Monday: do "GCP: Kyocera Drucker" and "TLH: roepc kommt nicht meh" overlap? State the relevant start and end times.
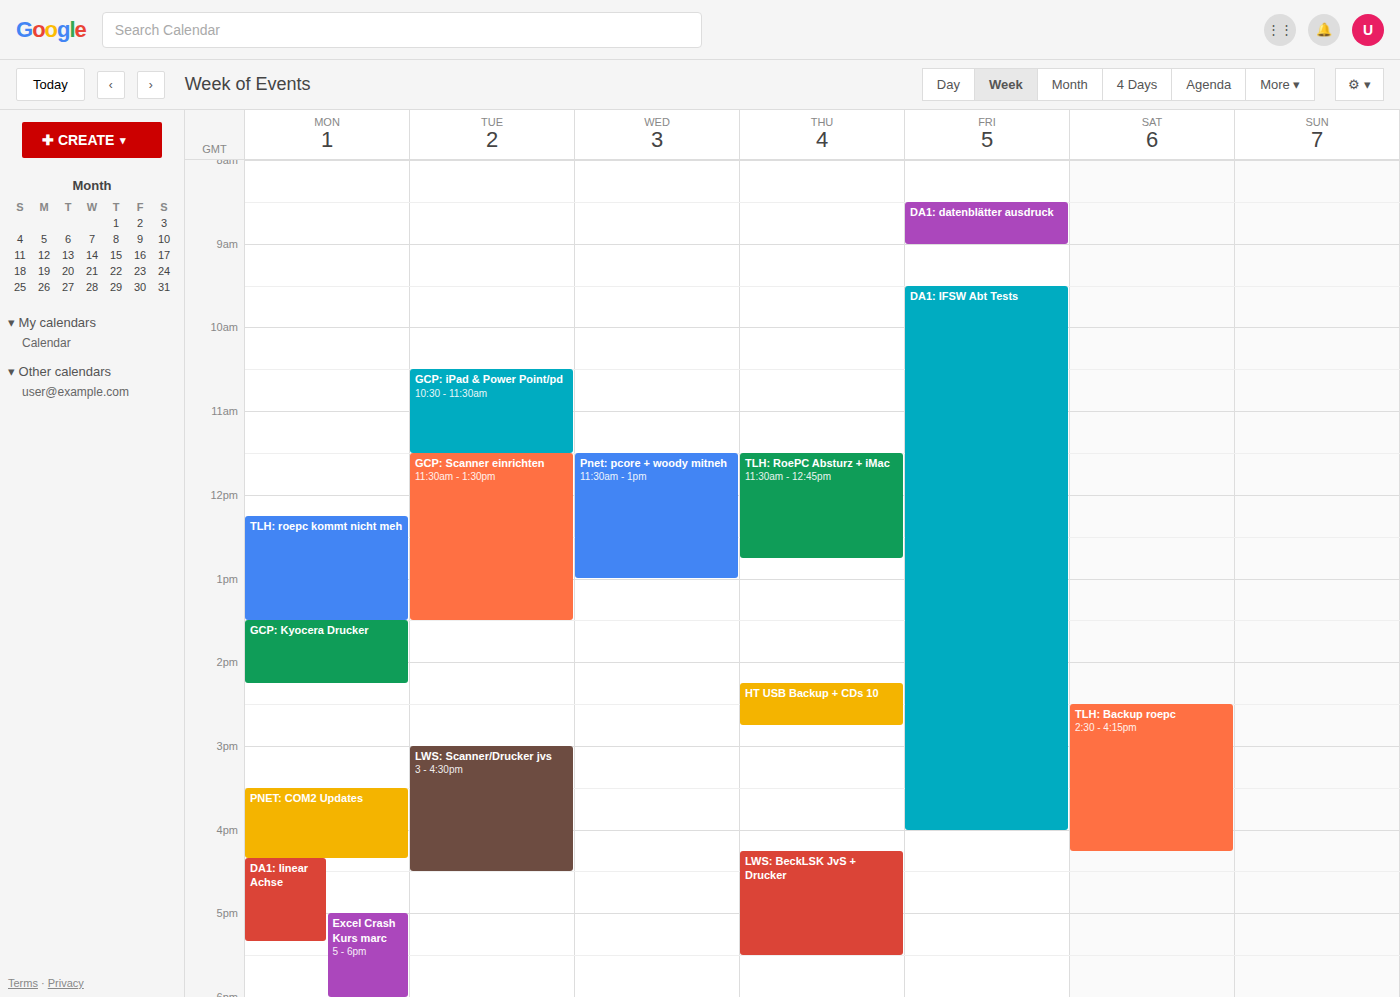
"TLH: roepc kommt nicht meh" ends at 1:30 PM, exactly when "GCP: Kyocera Drucker" starts -- they touch but do not overlap.